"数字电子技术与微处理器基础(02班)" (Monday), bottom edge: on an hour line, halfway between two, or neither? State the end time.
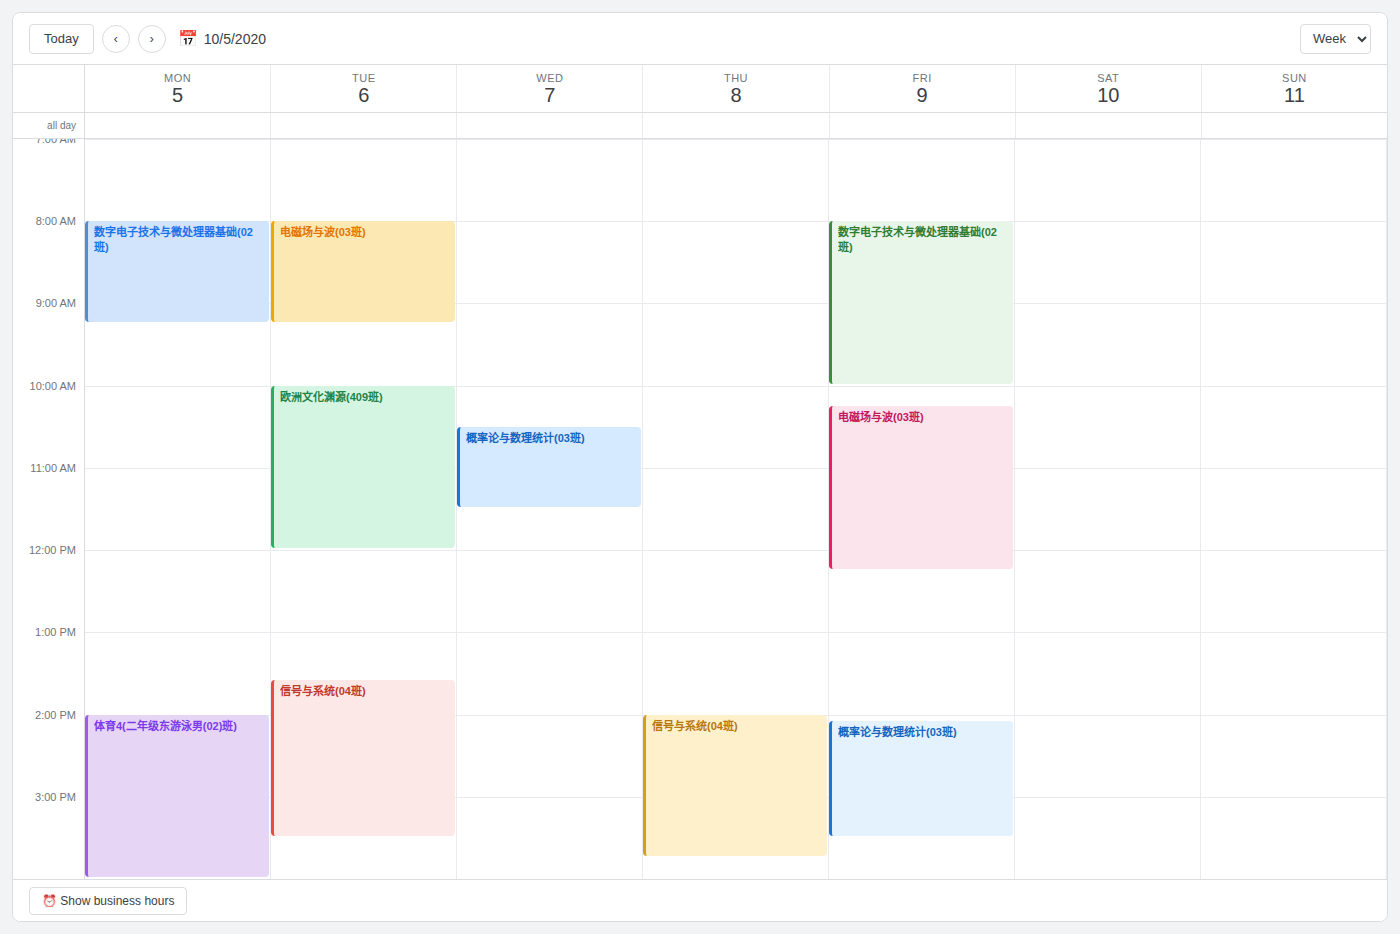
9:15 AM -- neither: a quarter of the way from the 9 AM line to the 10 AM line.